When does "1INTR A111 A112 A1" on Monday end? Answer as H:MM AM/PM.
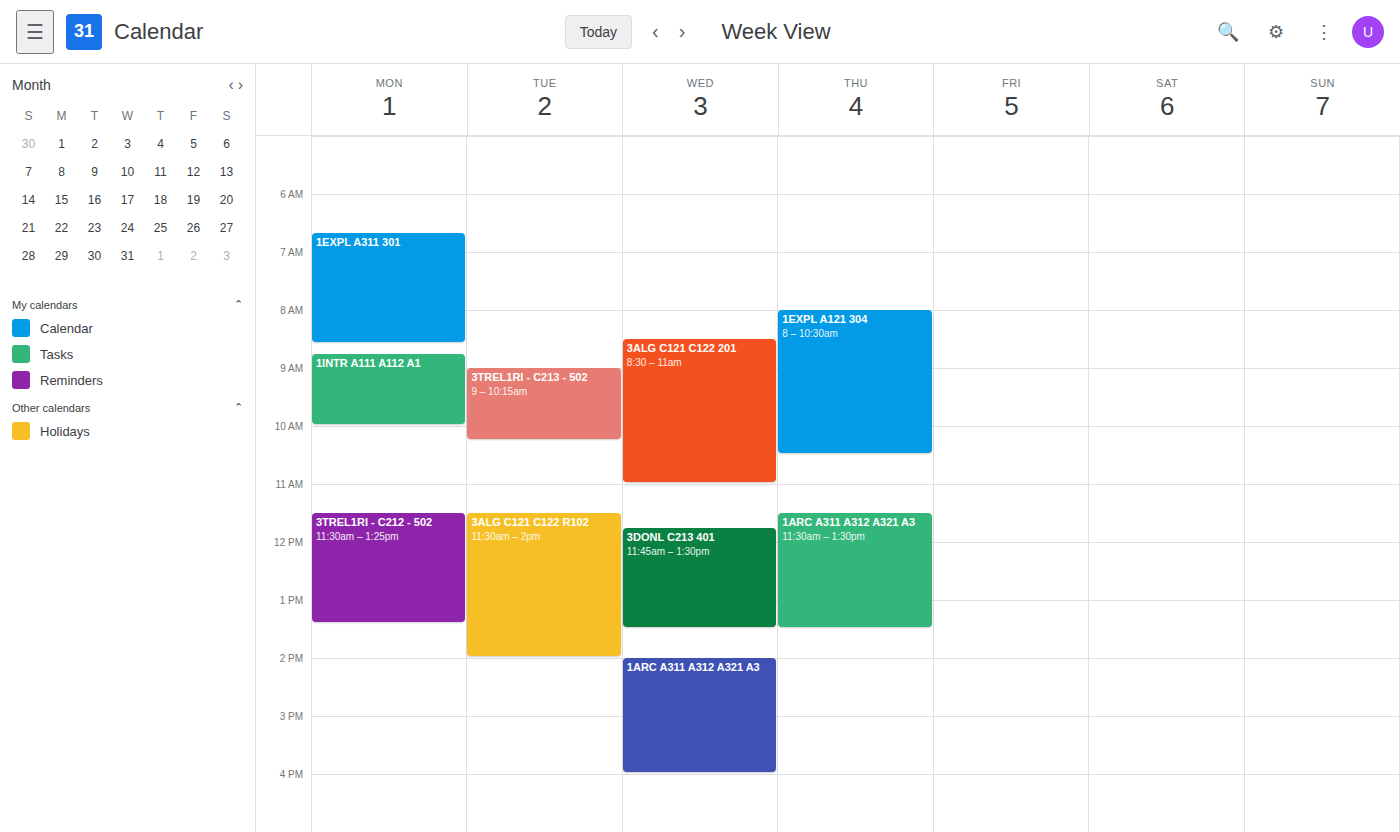
10:00 AM